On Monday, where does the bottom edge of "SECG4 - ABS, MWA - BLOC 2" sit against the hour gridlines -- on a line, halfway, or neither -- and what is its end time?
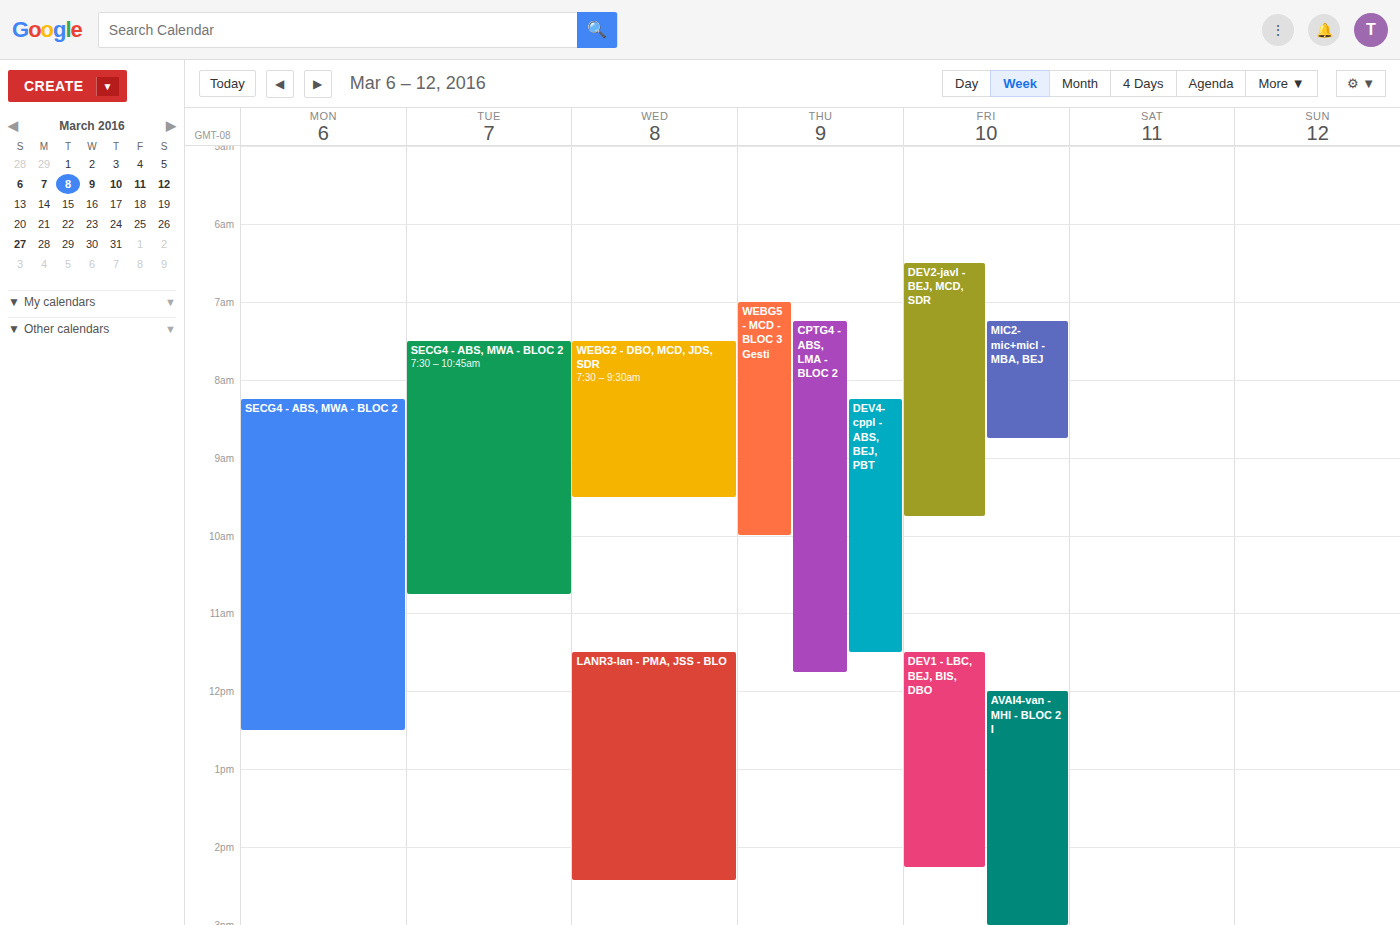
12:30 -- halfway between the 12:00 and 13:00 lines.